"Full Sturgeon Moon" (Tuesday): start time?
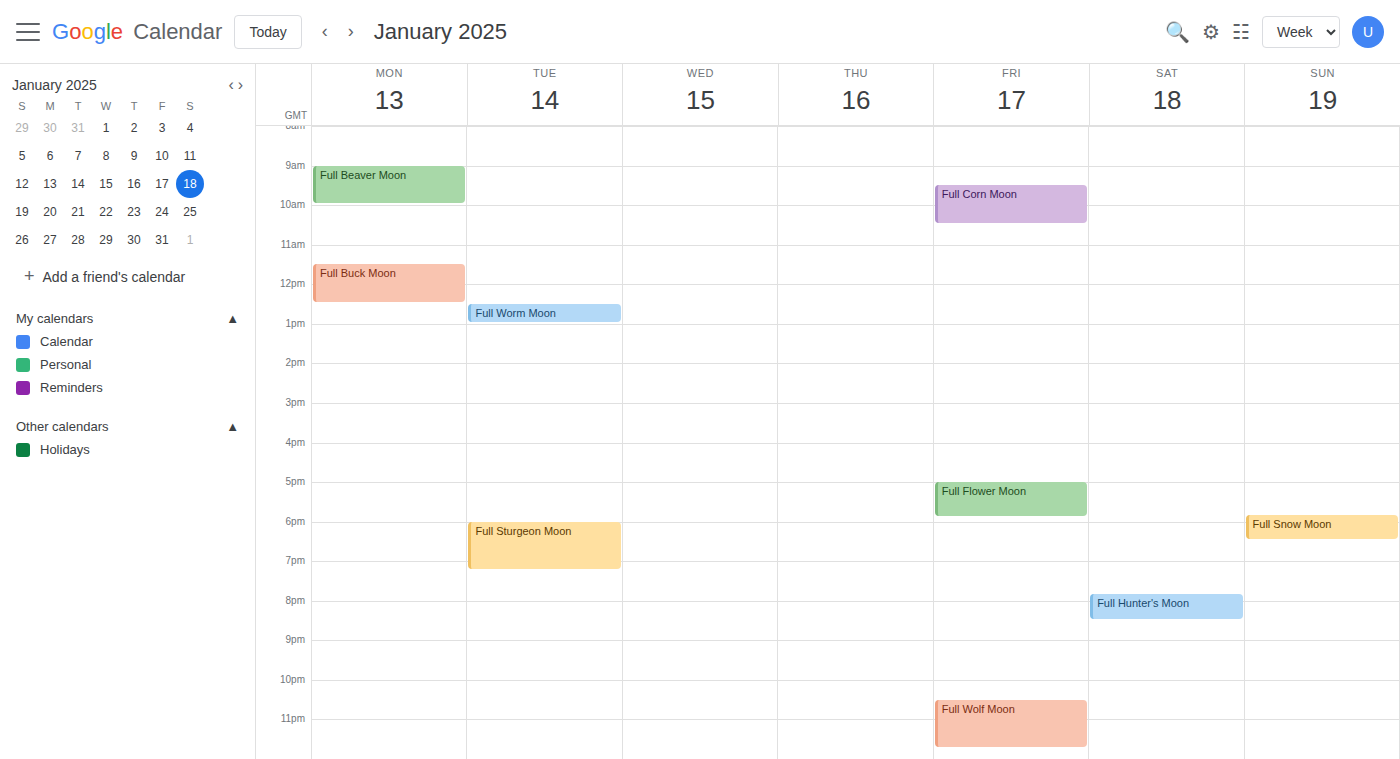
6:00 PM